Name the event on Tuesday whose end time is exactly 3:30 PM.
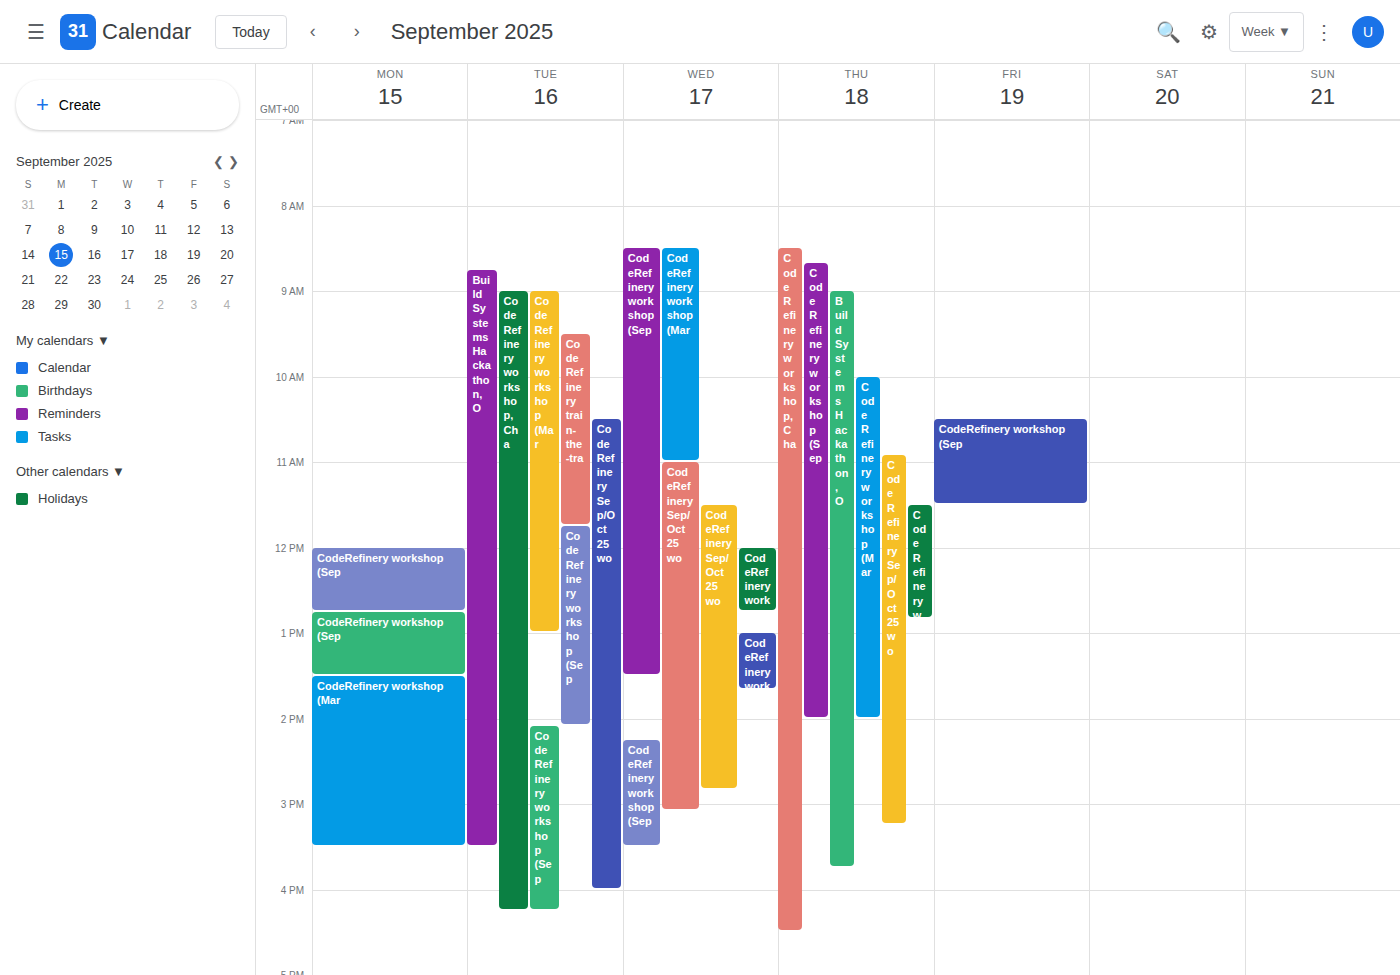
"Build Systems Hackathon, O"